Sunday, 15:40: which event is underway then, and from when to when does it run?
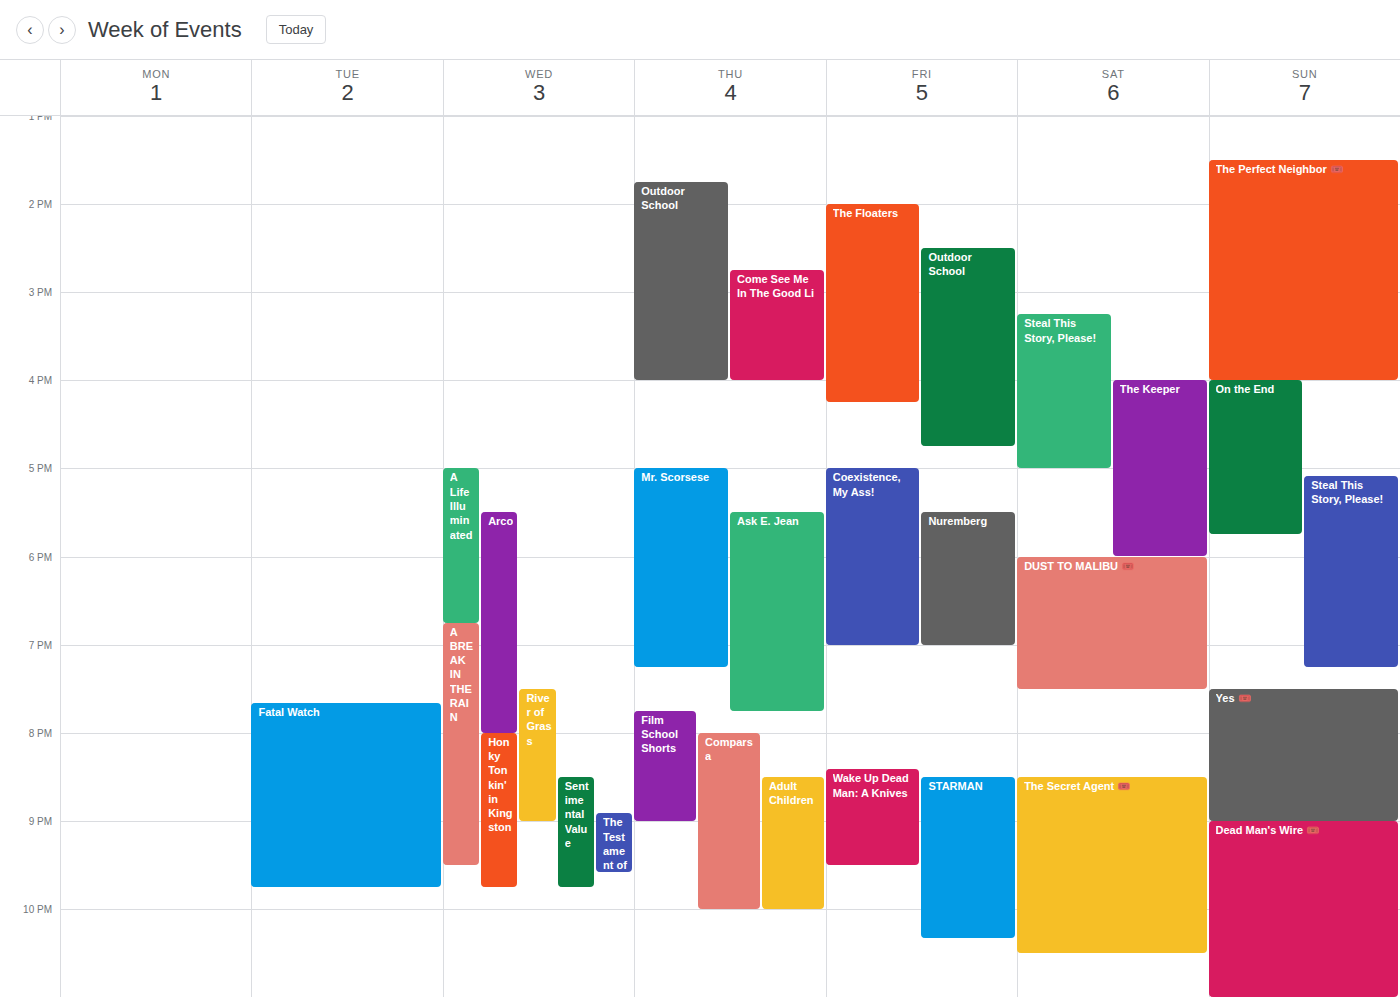
"The Perfect Neighbor 🎟️", 13:30 to 16:00